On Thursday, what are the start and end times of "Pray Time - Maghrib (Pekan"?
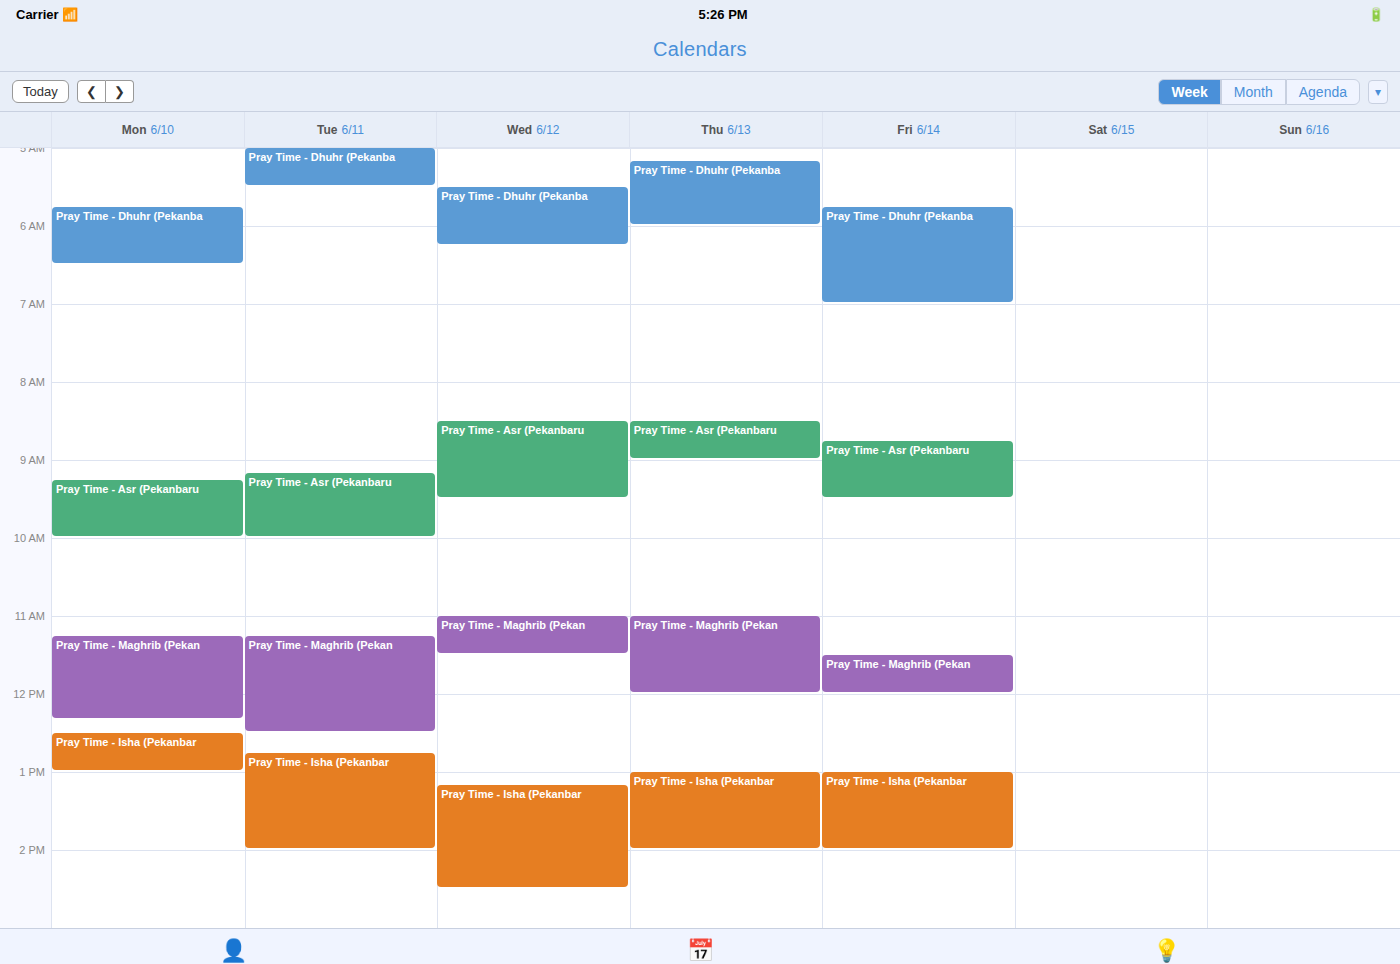
11:00 AM to 12:00 PM